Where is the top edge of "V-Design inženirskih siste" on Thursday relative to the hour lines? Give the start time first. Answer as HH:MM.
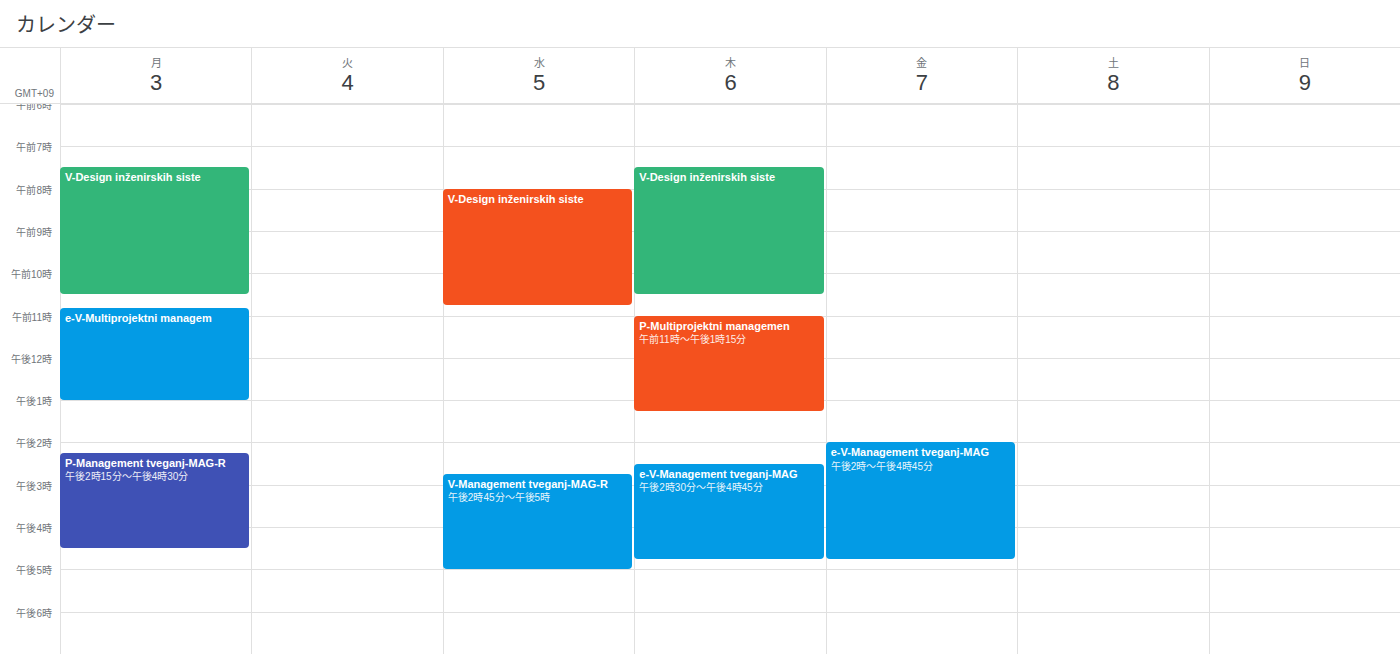
07:30 -- halfway between the 07:00 and 08:00 lines.